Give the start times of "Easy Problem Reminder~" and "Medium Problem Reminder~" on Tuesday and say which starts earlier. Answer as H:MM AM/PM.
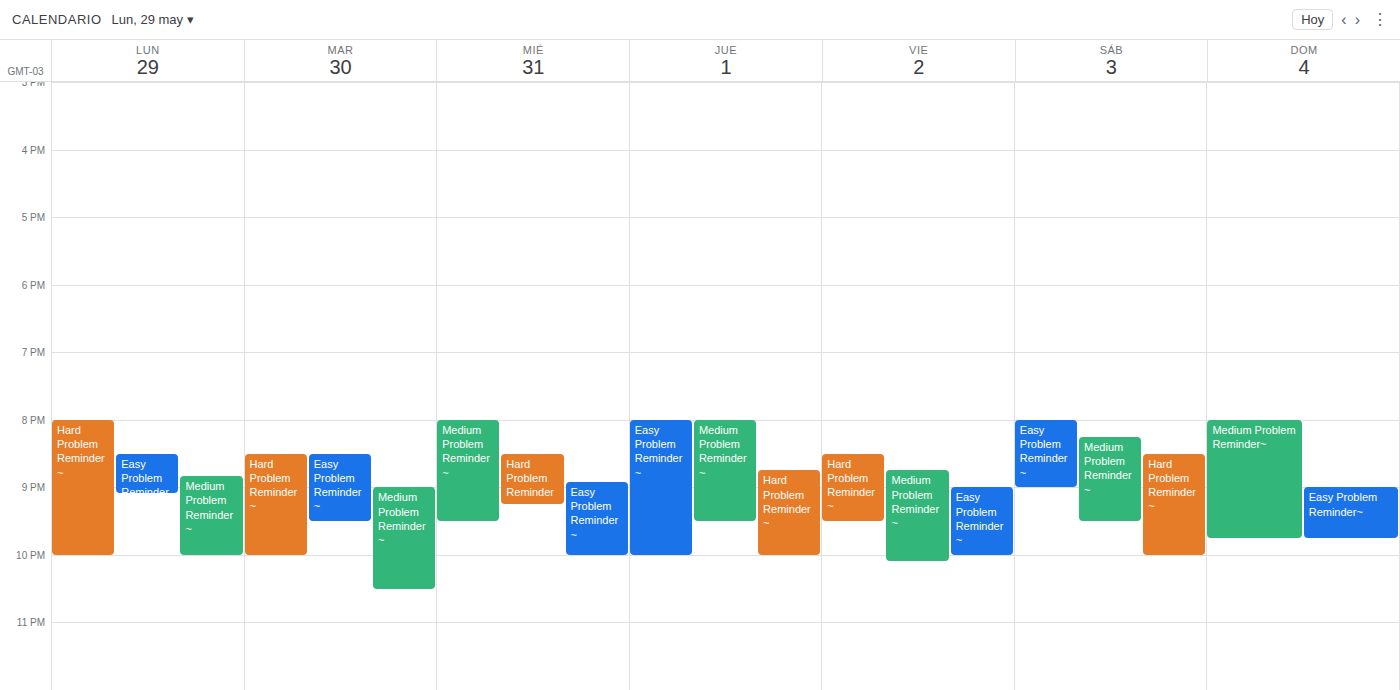
"Easy Problem Reminder~" 8:30 PM; "Medium Problem Reminder~" 9:00 PM.